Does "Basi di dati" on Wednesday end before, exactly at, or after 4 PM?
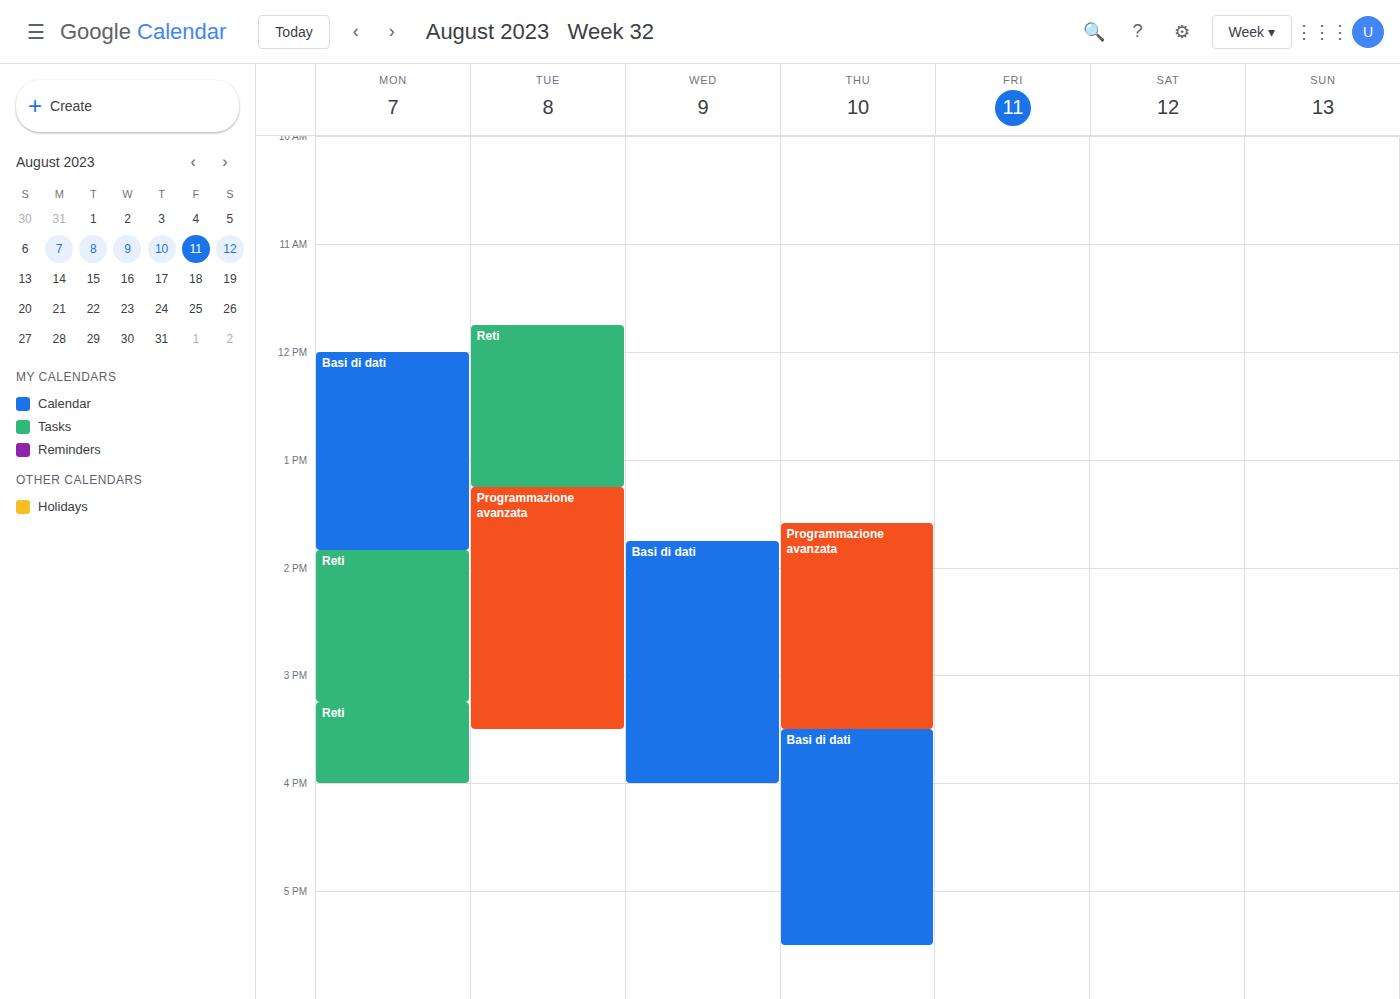
4:00 PM -- exactly at 4 PM, on the 4 PM line.